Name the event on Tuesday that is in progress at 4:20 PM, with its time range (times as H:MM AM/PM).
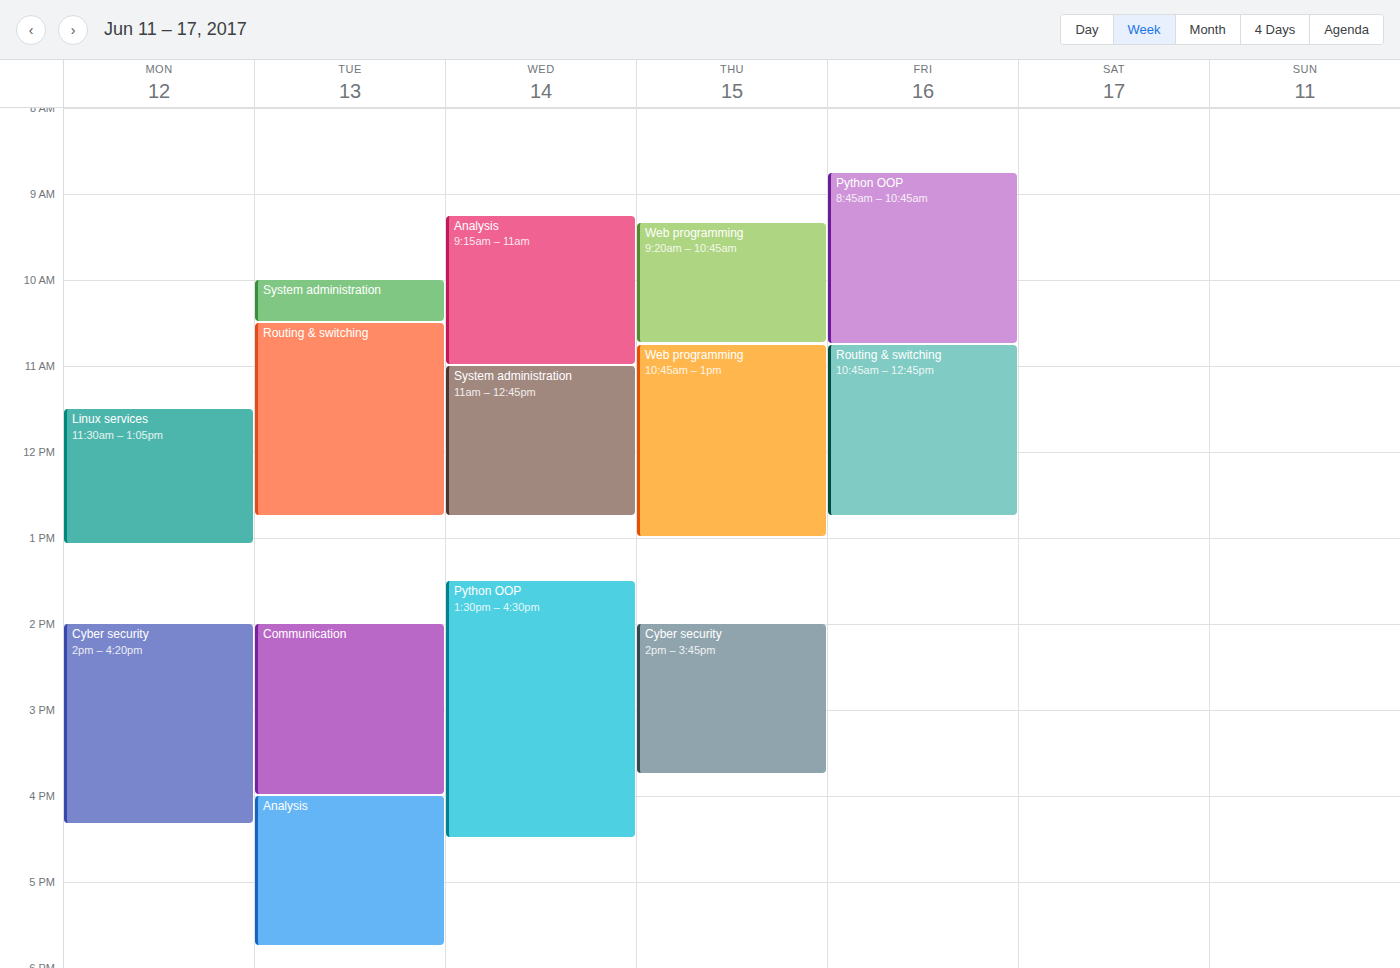
"Analysis", 4:00 PM to 5:45 PM